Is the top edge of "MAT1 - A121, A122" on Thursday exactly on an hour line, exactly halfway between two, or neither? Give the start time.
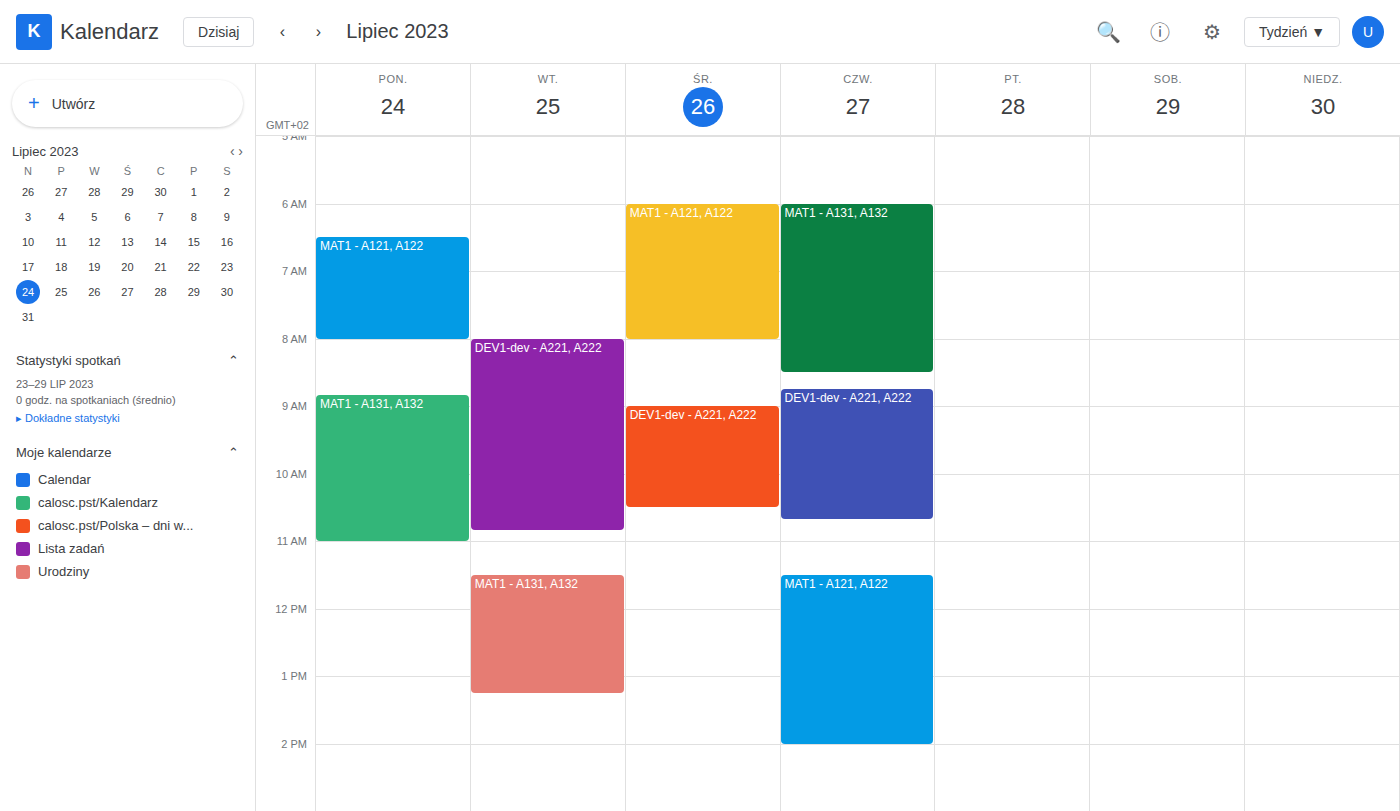
11:30 AM -- halfway between the 11 AM and 12 PM lines.